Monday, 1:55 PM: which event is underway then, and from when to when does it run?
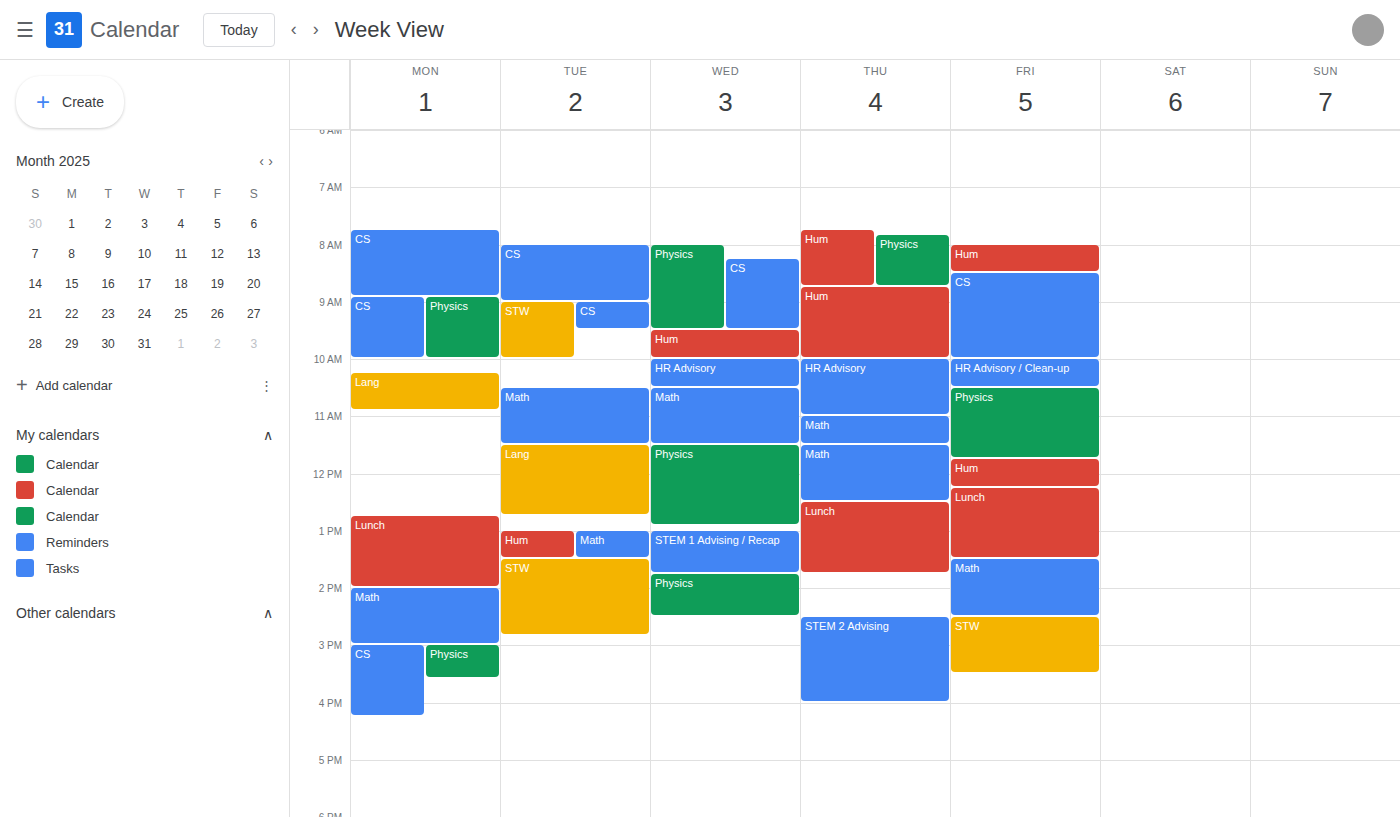
"Lunch", 12:45 PM to 2:00 PM